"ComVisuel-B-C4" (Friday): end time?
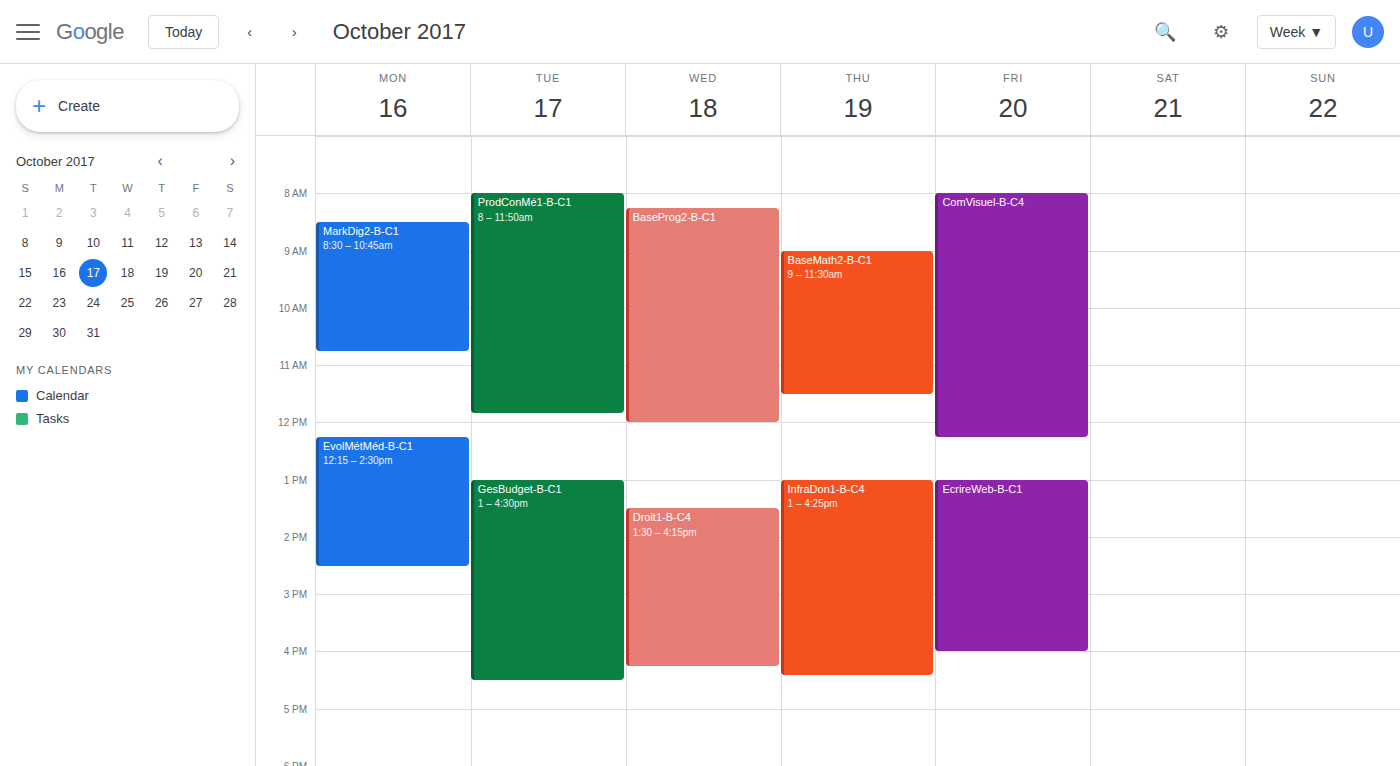
12:15